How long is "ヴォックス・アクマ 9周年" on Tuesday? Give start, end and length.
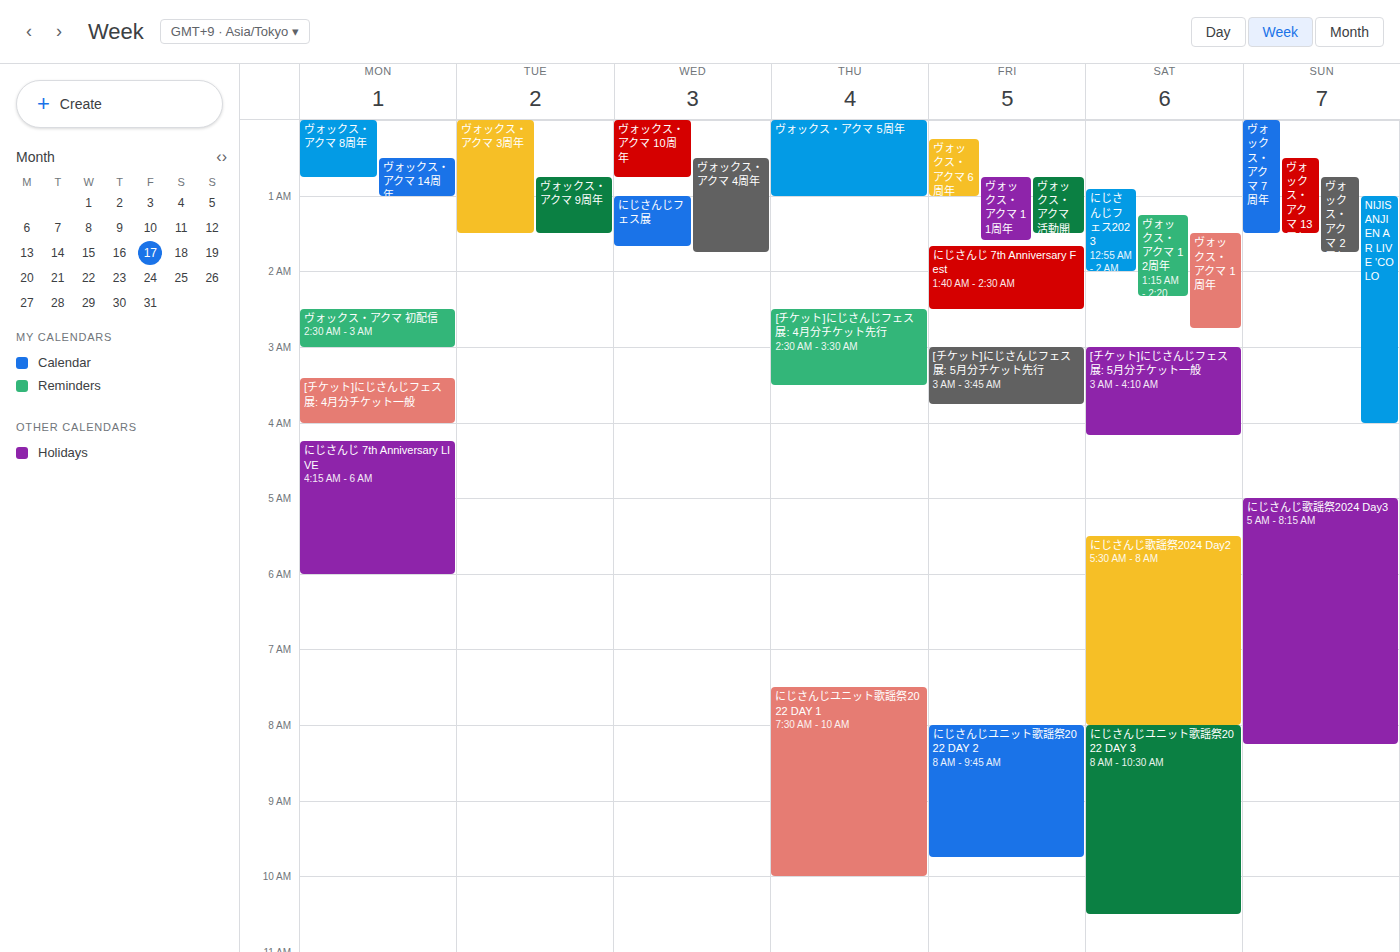
12:45 AM to 1:30 AM, 45 minutes